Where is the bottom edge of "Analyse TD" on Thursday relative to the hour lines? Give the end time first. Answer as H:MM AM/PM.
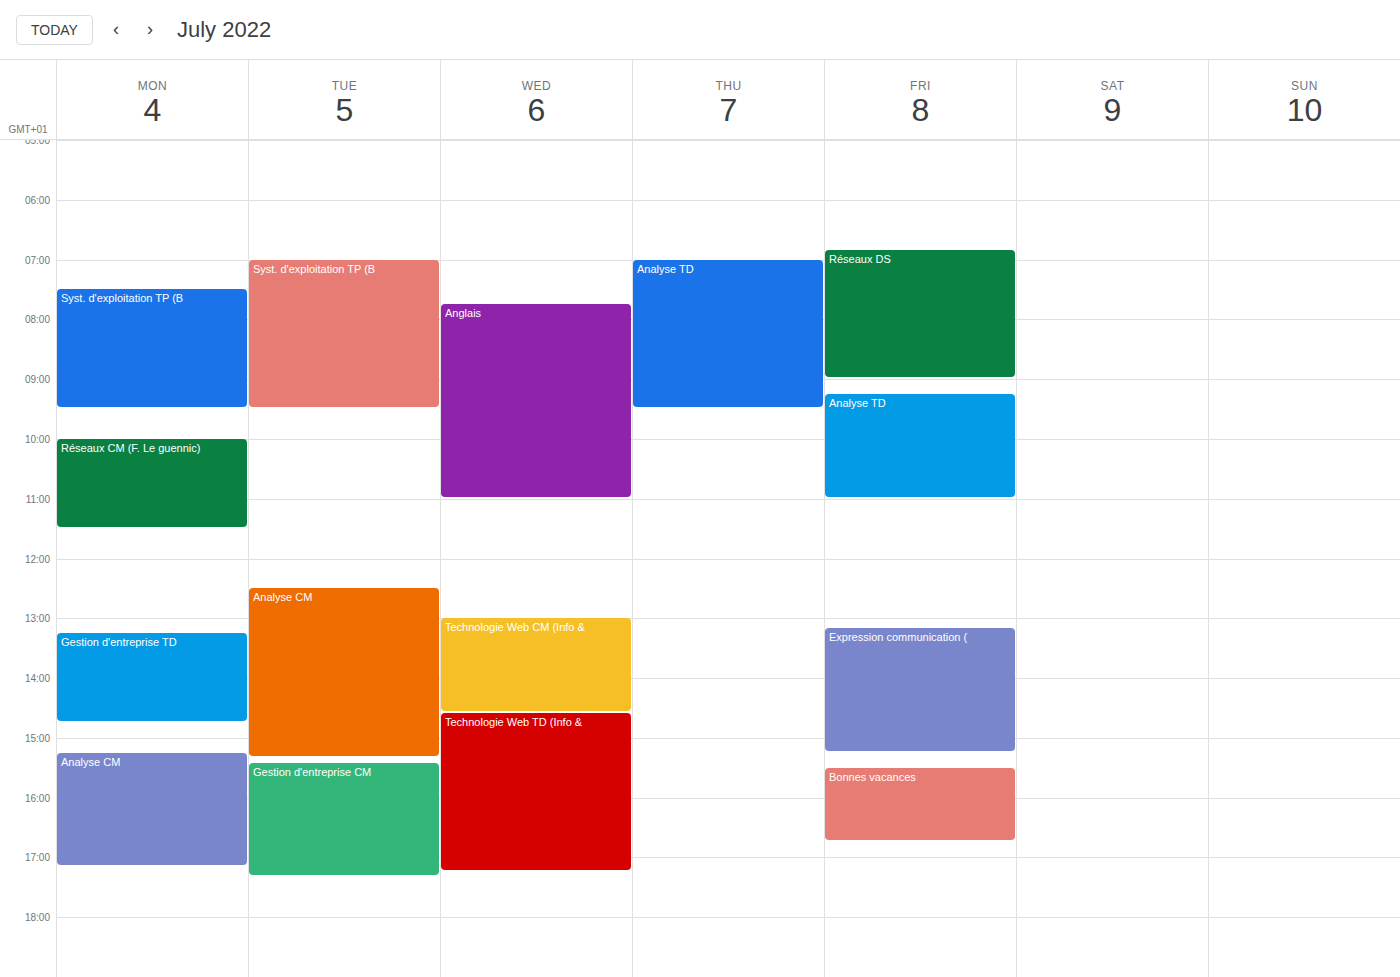
9:30 AM -- halfway between the 9 AM and 10 AM lines.